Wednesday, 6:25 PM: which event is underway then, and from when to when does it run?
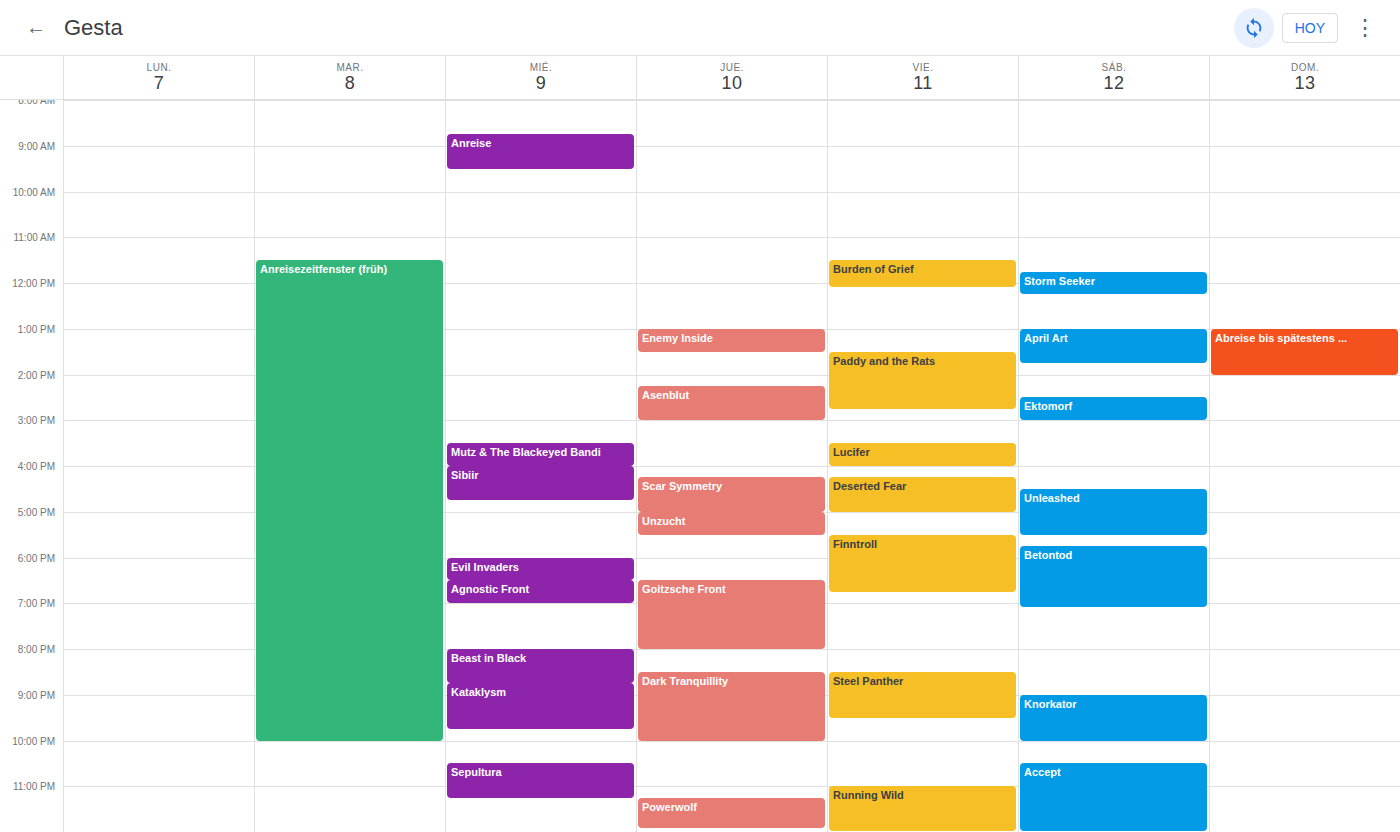
"Evil Invaders", 6:00 PM to 6:30 PM